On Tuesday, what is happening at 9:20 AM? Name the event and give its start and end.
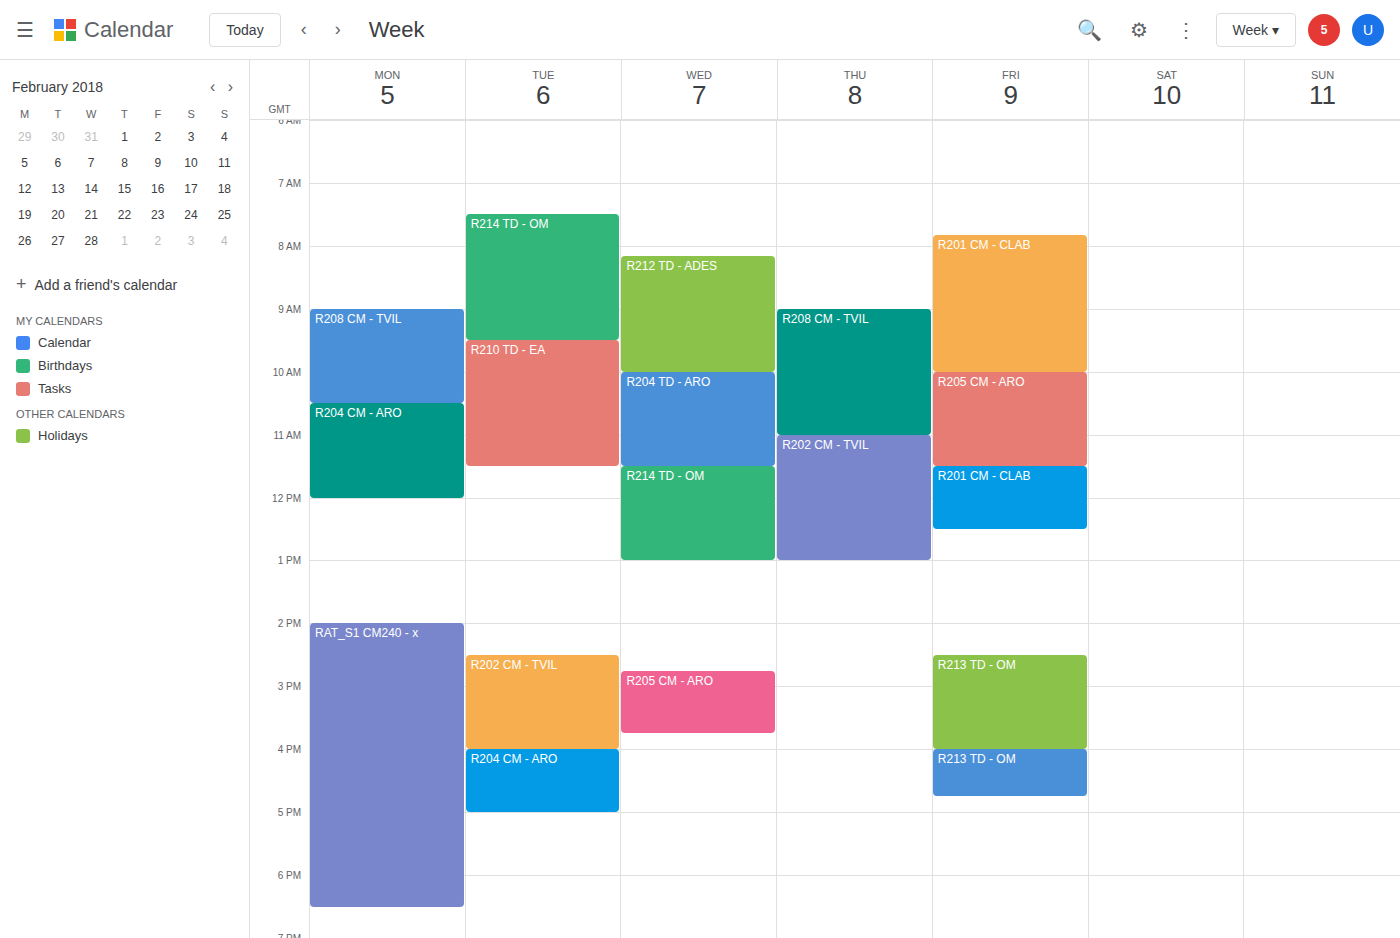
"R214 TD - OM", 7:30 AM to 9:30 AM